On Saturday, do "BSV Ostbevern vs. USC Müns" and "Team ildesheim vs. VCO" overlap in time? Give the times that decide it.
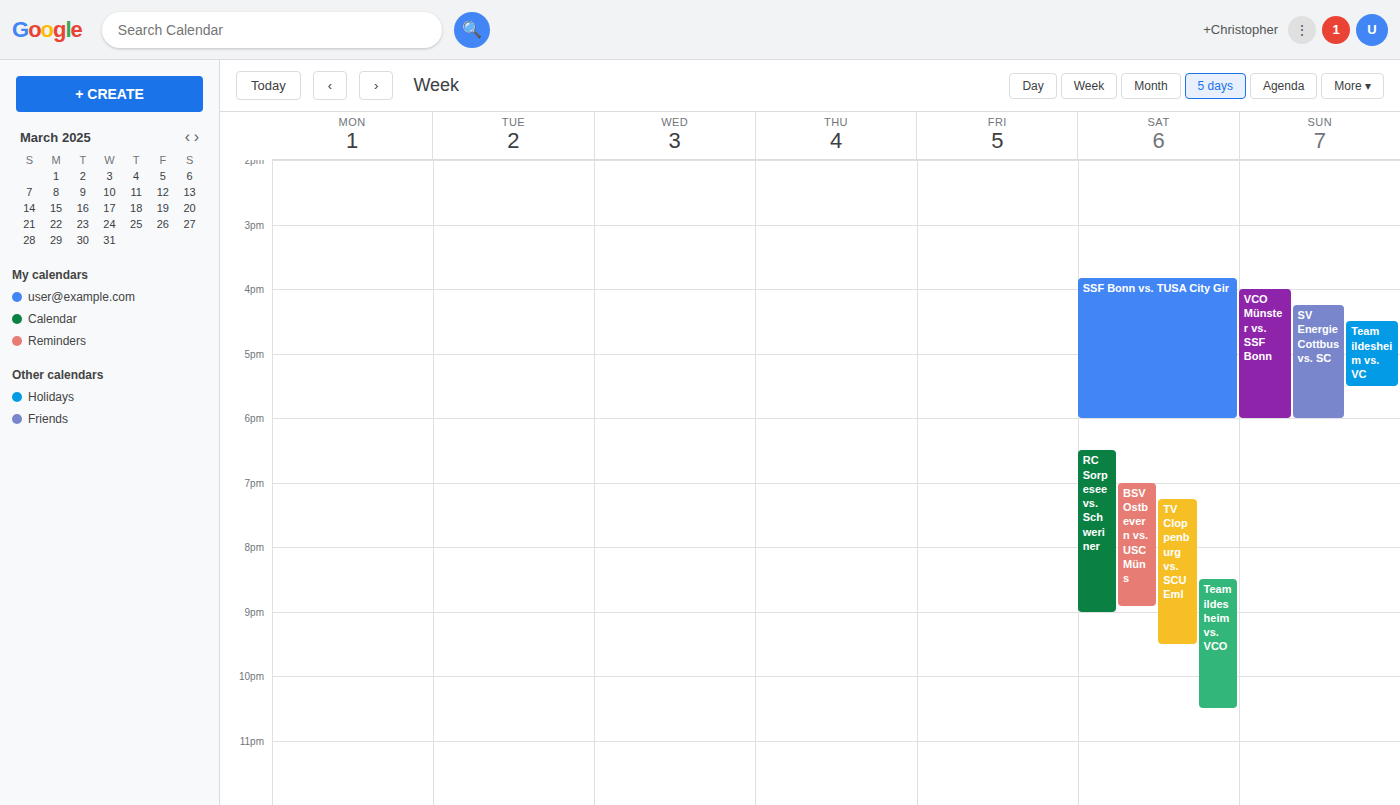
"Team ildesheim vs. VCO" starts at 8:30 PM, before "BSV Ostbevern vs. USC Müns" ends at 8:55 PM -- they overlap.